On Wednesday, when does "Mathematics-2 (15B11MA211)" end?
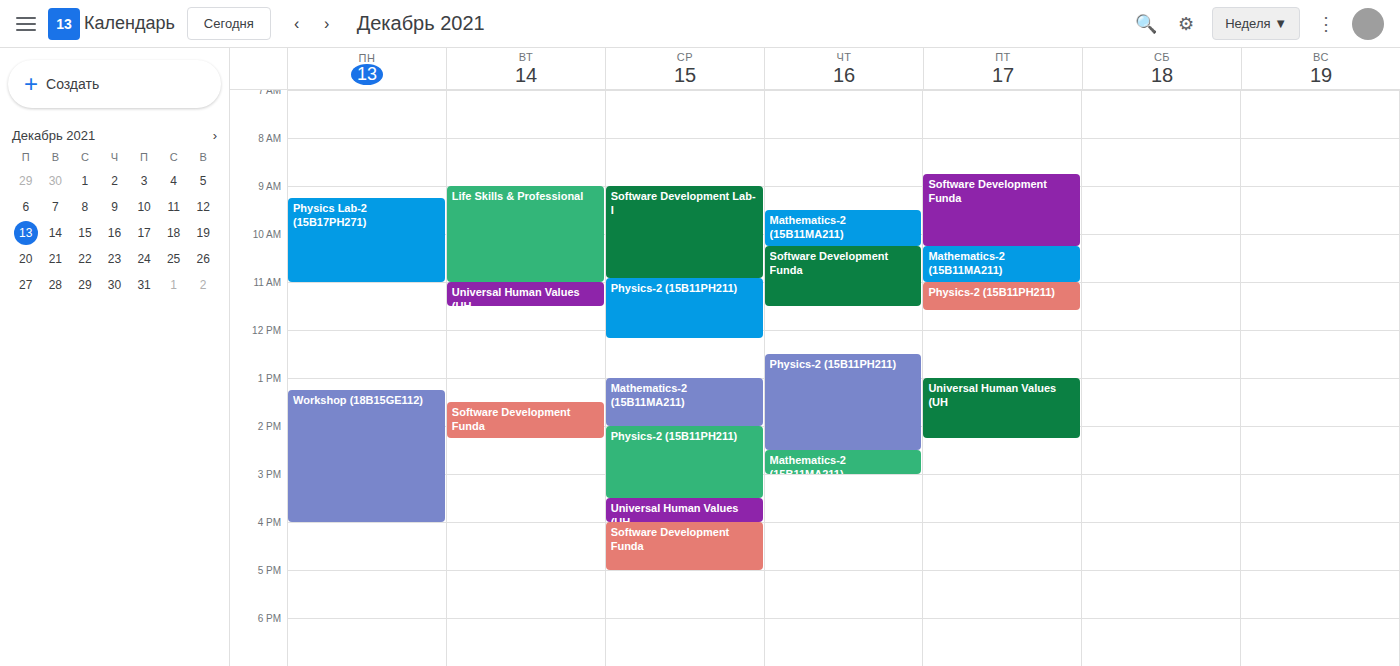
2:00 PM